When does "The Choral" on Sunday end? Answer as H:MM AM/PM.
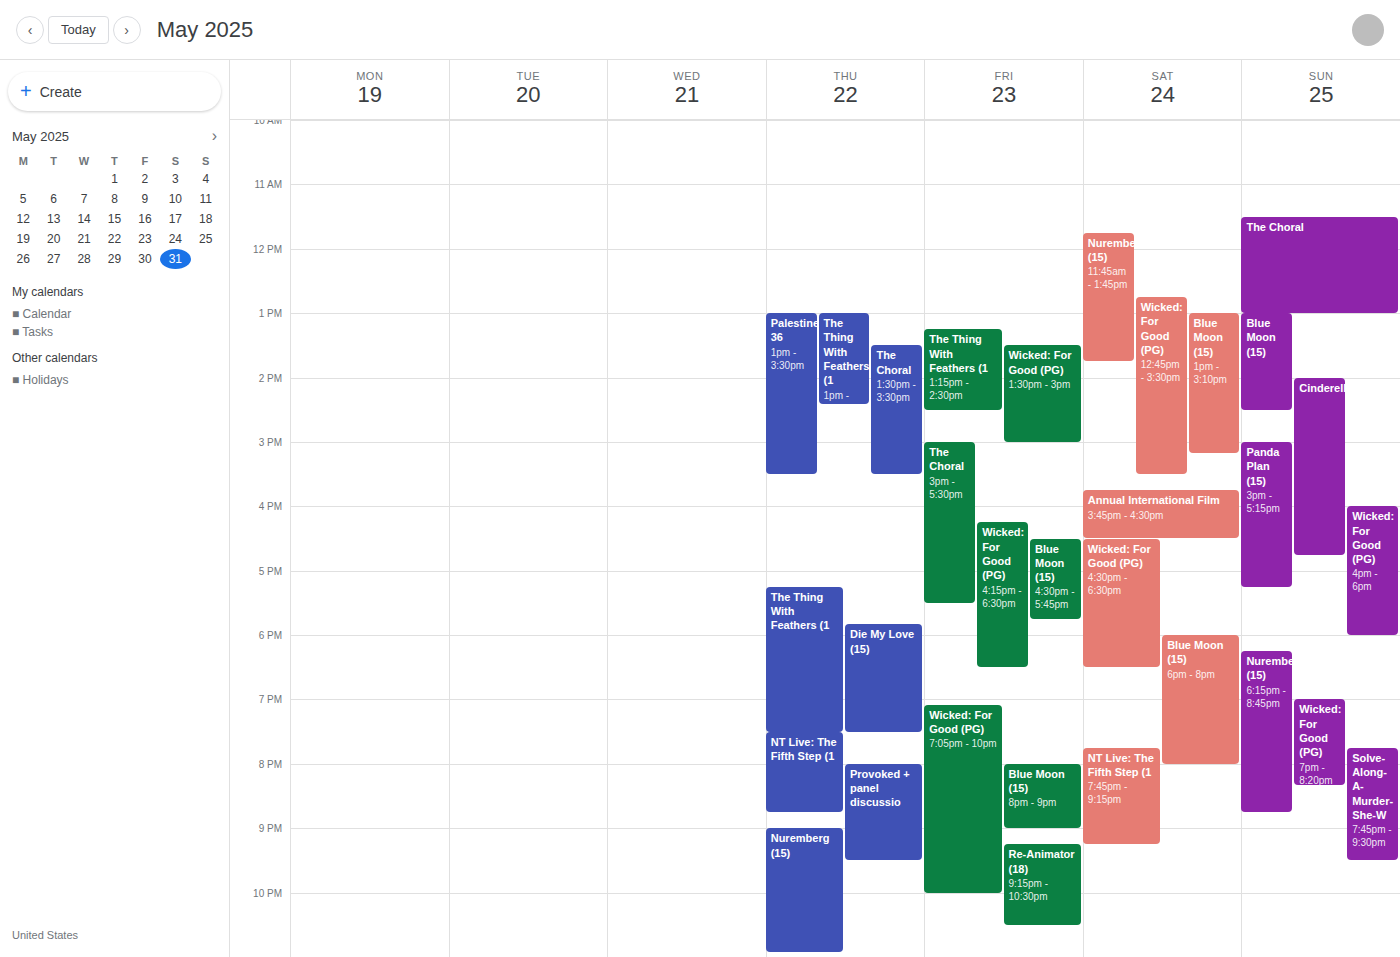
1:00 PM